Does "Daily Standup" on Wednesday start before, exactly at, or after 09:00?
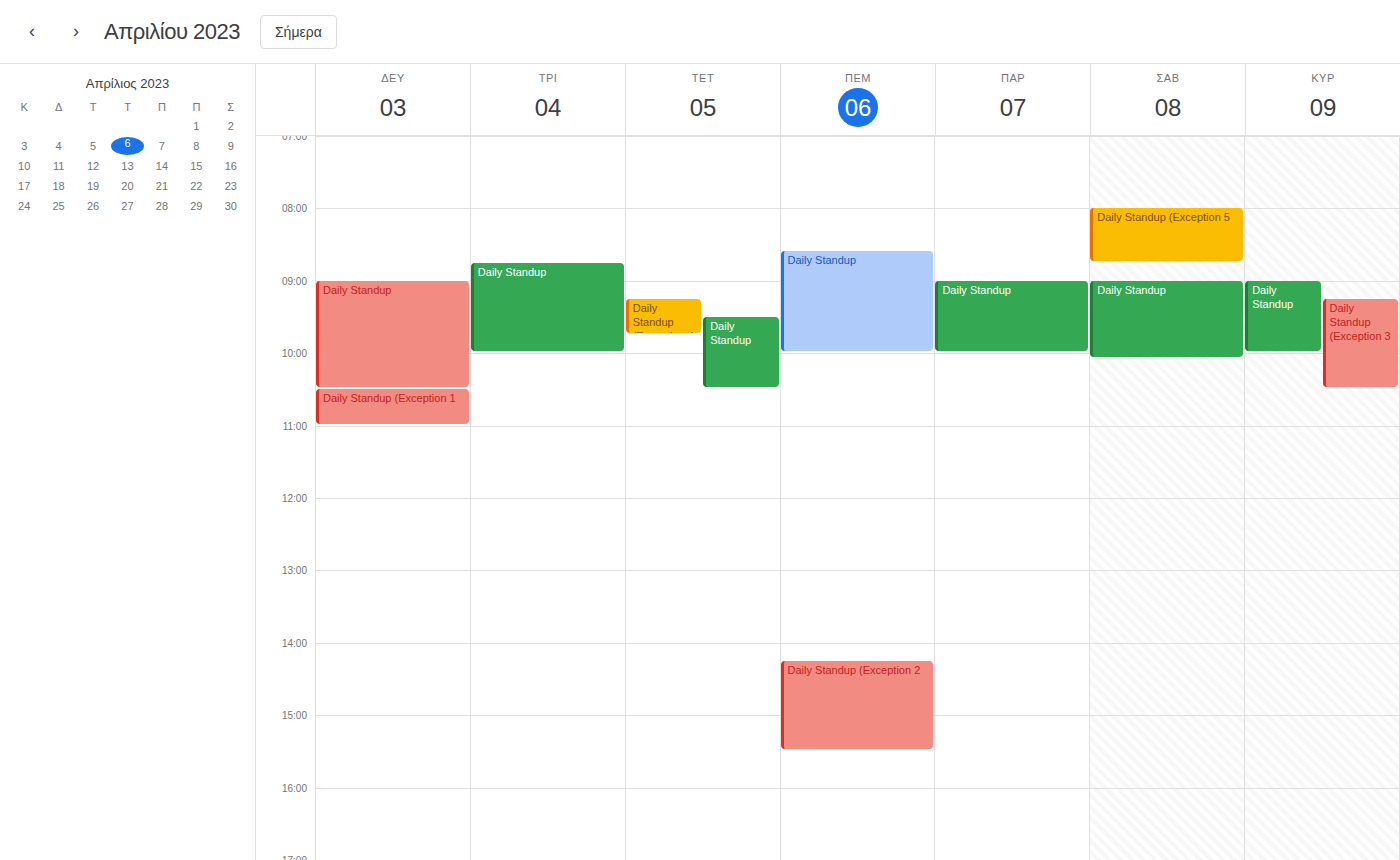
09:30 -- after 09:00, 30 minutes below the 09:00 line.